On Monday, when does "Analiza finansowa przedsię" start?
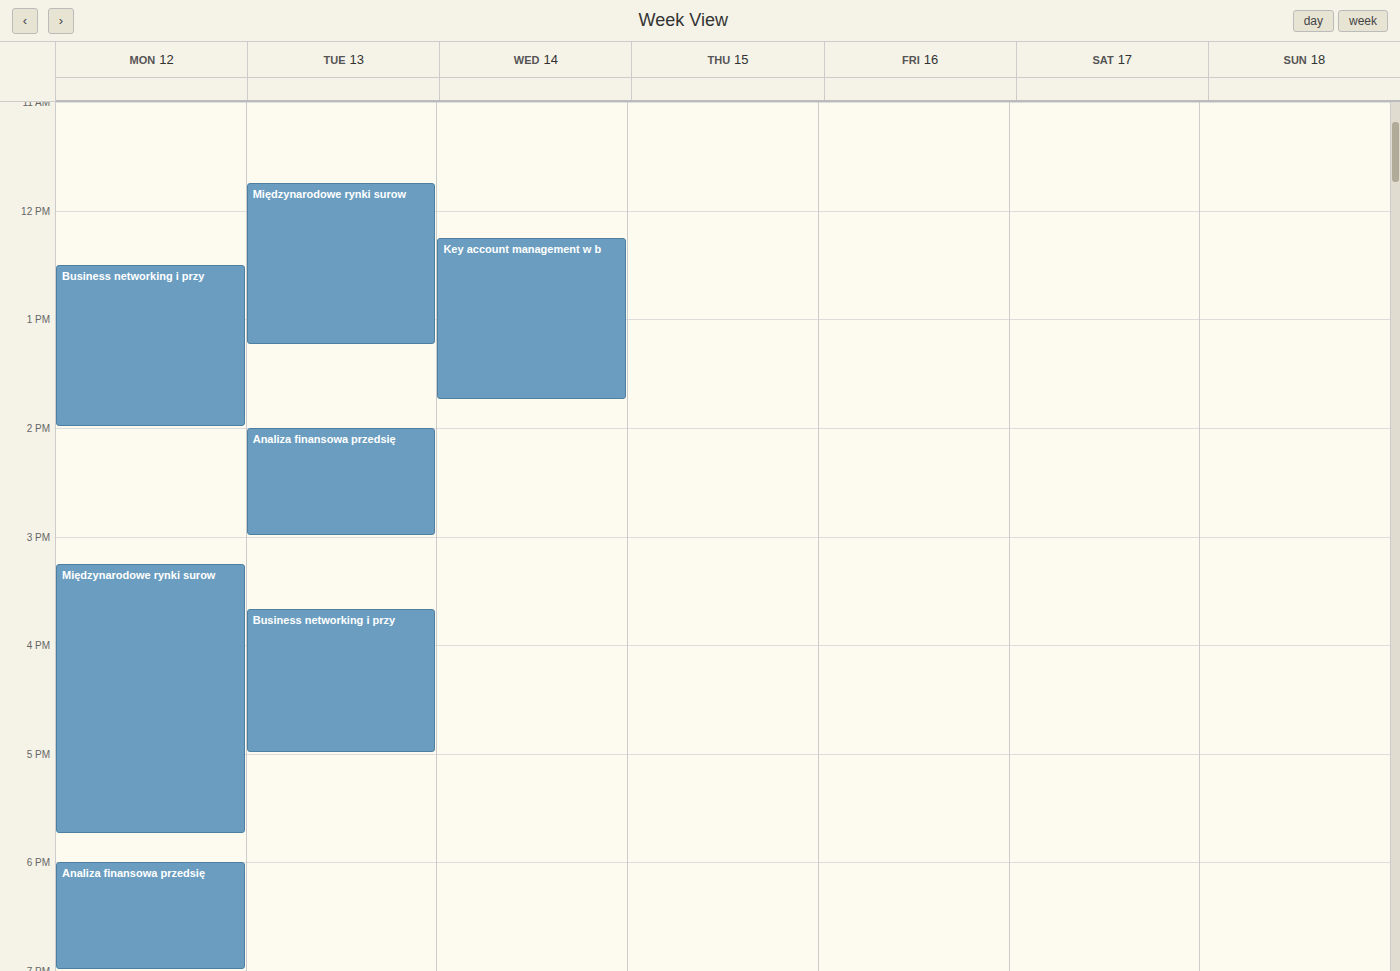
6:00 PM